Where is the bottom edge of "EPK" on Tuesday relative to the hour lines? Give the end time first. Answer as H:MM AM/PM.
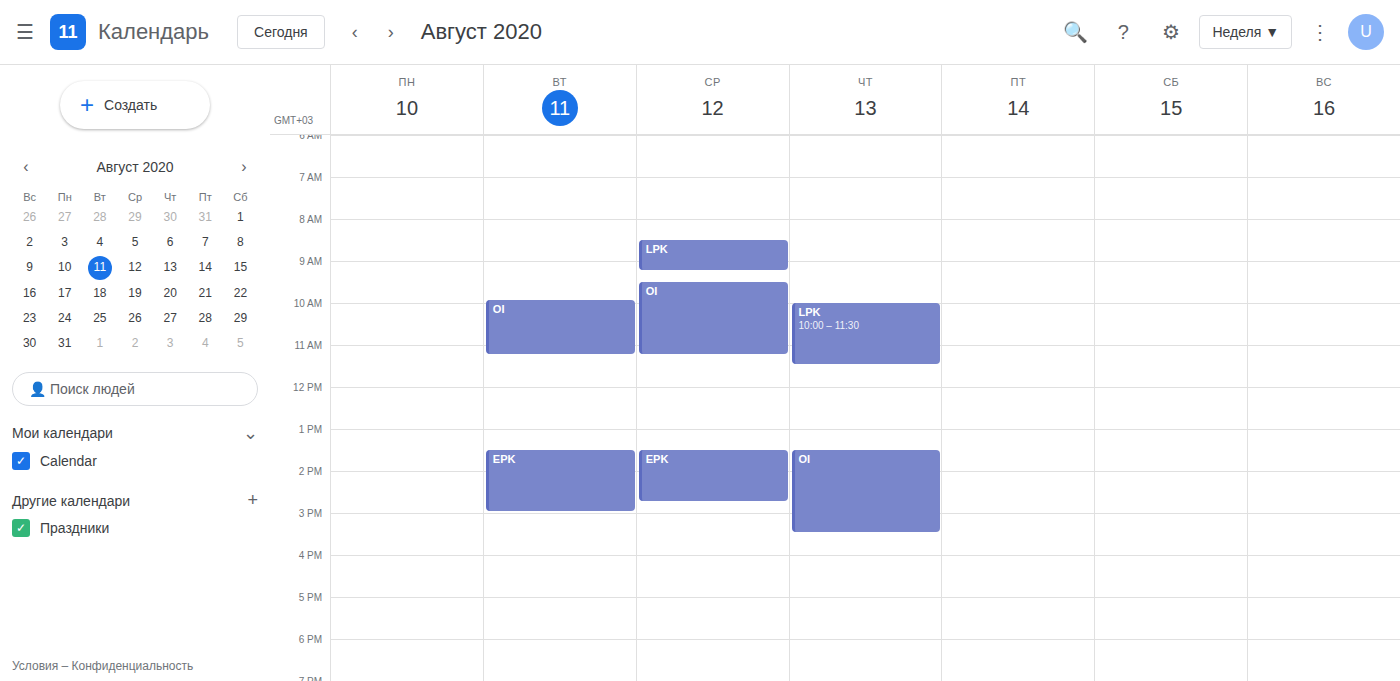
3:00 PM -- exactly on the 3 PM line.